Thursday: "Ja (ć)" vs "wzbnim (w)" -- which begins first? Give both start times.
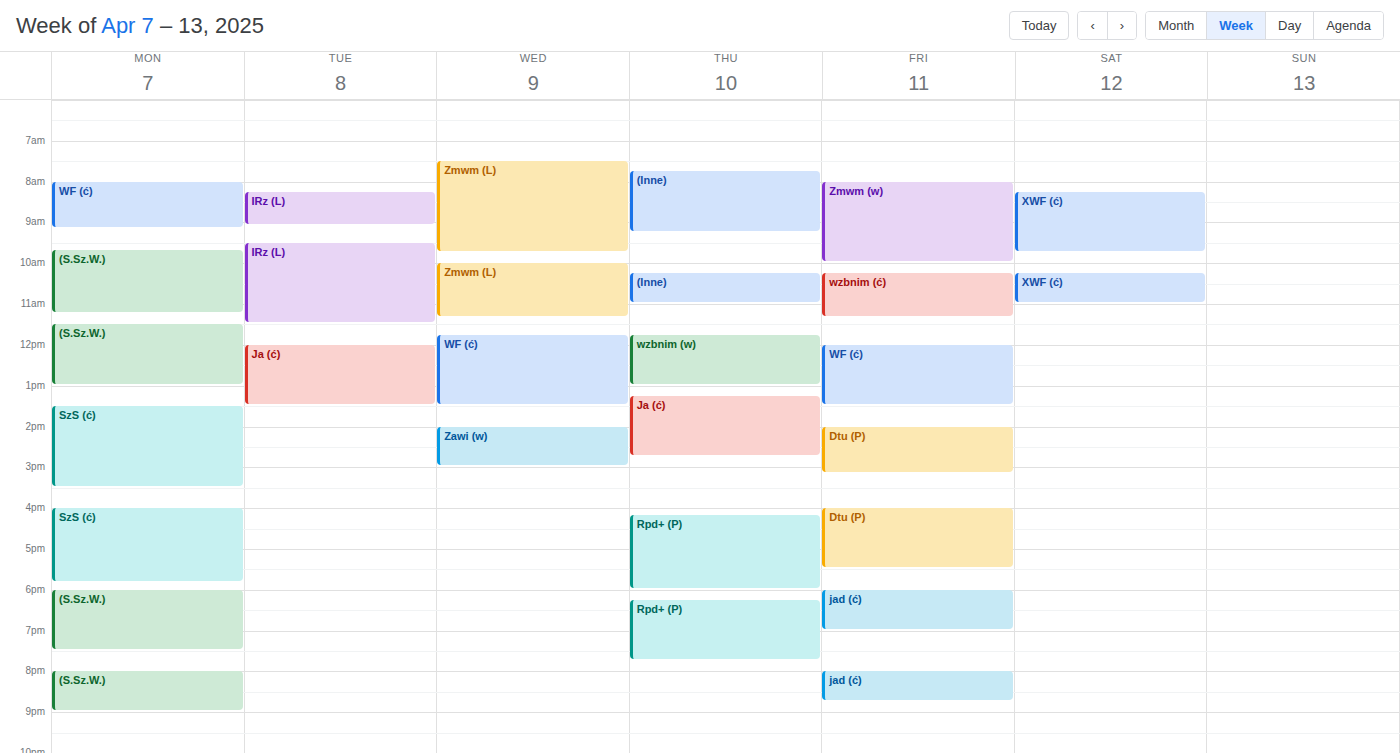
"wzbnim (w)" 11:45 AM; "Ja (ć)" 1:15 PM.